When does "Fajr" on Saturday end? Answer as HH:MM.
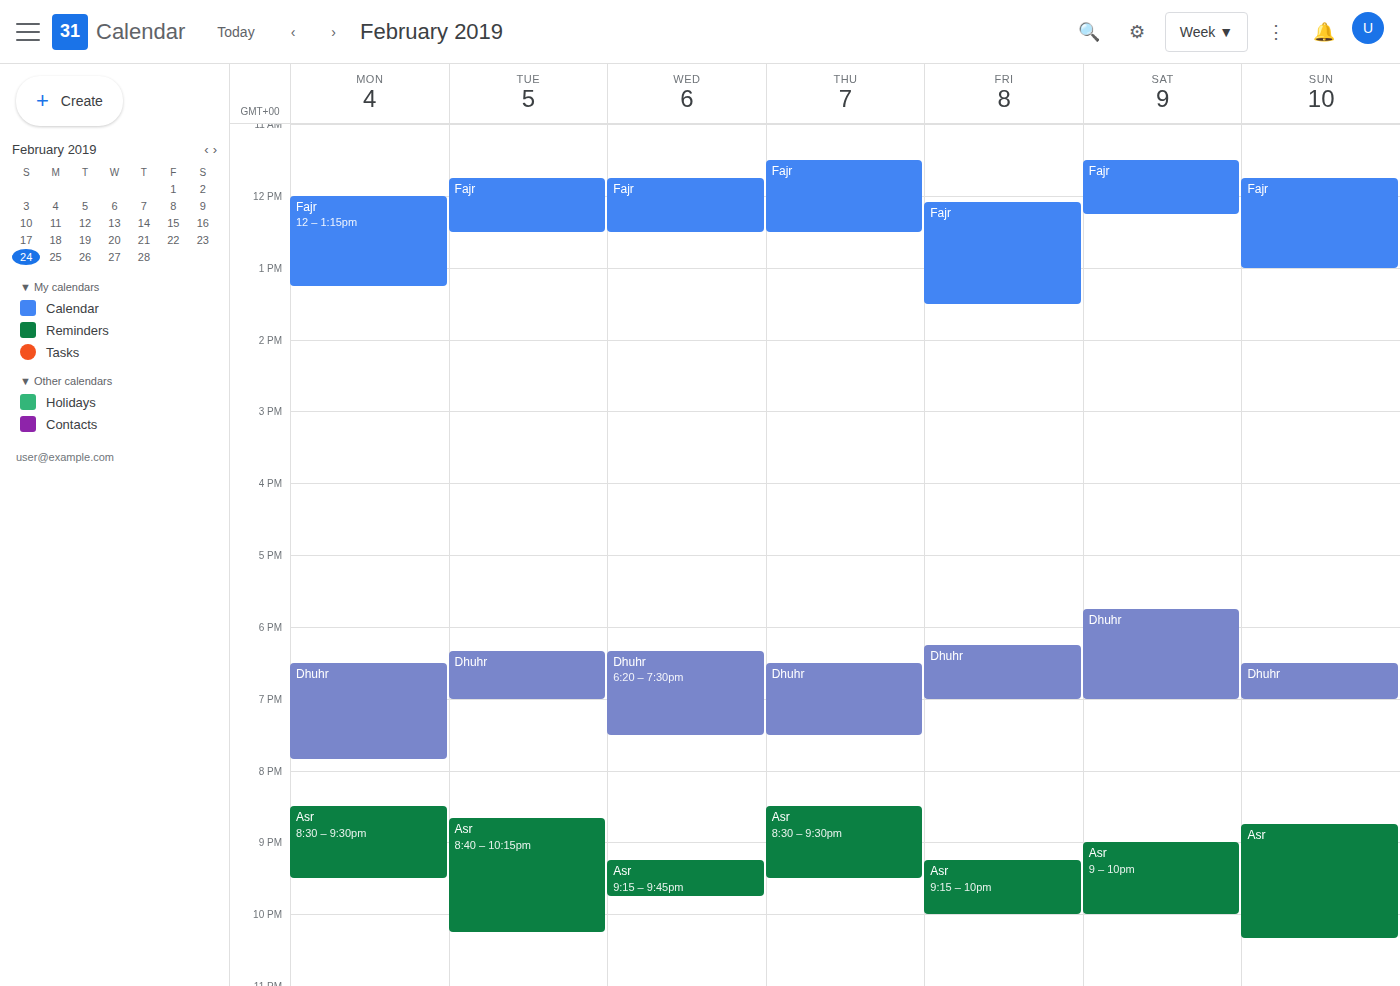
12:15